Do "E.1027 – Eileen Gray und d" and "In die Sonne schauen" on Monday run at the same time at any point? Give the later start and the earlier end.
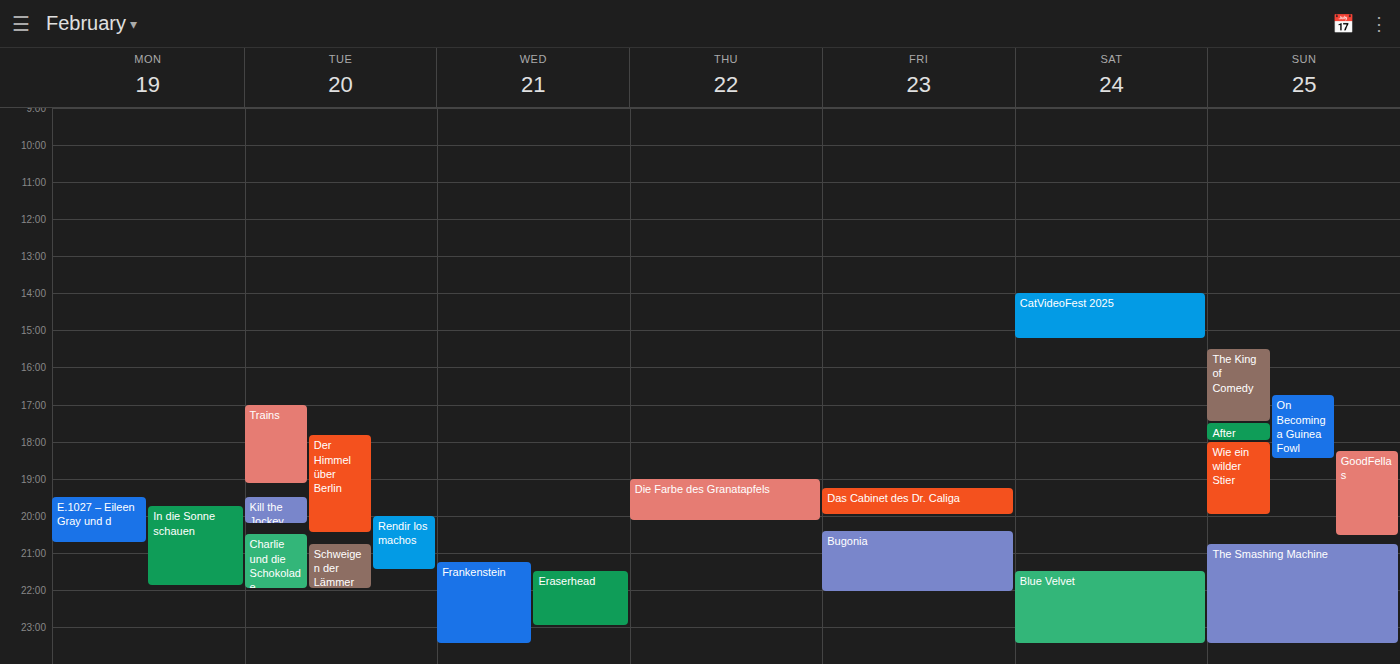
"In die Sonne schauen" starts at 7:45 PM, before "E.1027 – Eileen Gray und d" ends at 8:45 PM -- they overlap.